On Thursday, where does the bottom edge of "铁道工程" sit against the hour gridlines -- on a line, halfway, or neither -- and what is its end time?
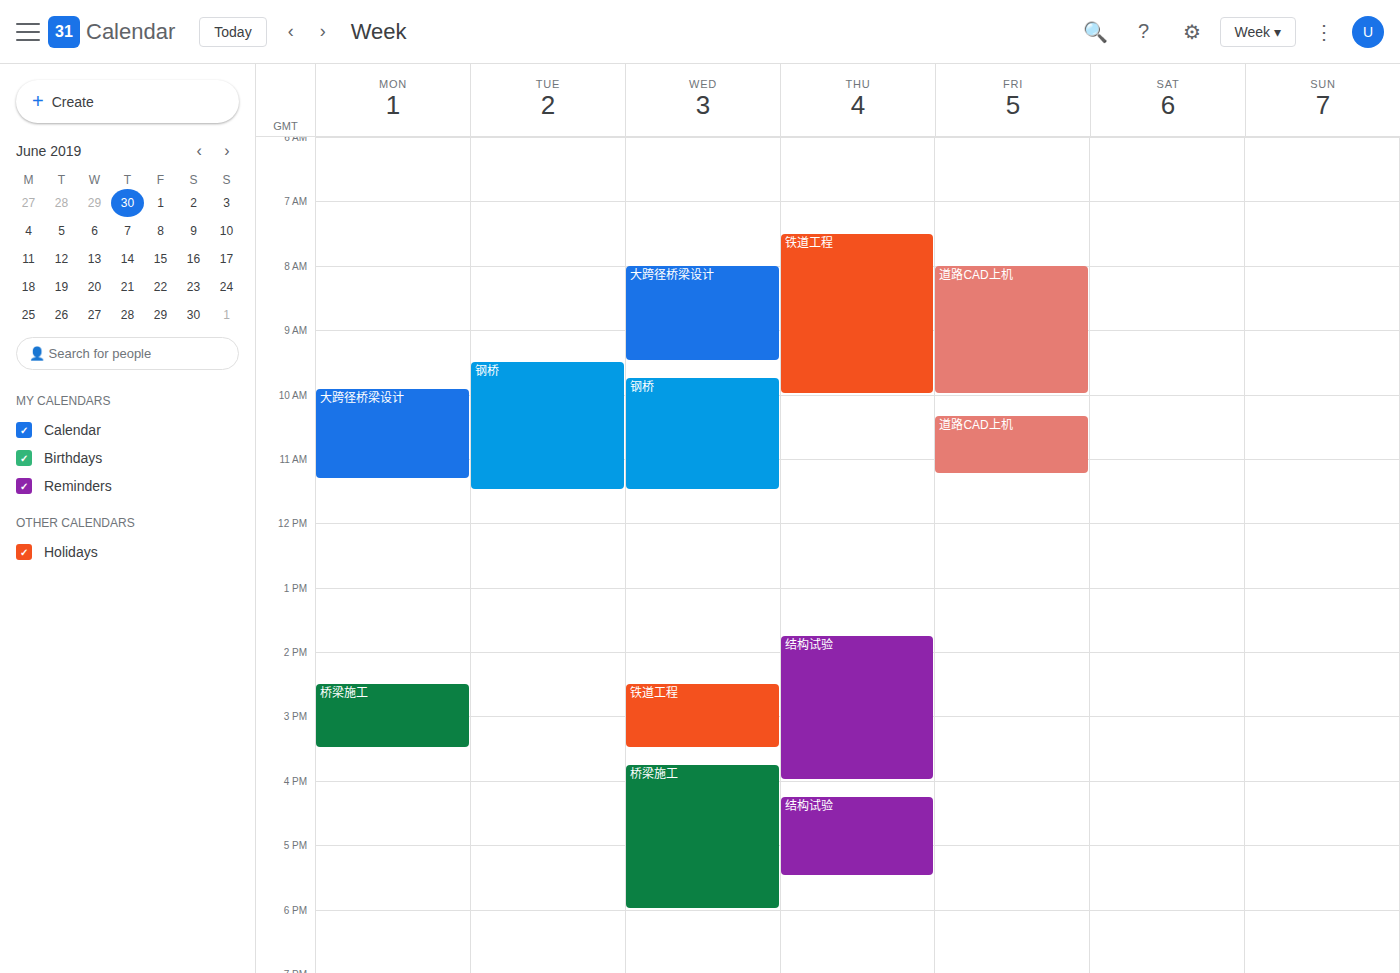
10:00 AM -- exactly on the 10 AM line.